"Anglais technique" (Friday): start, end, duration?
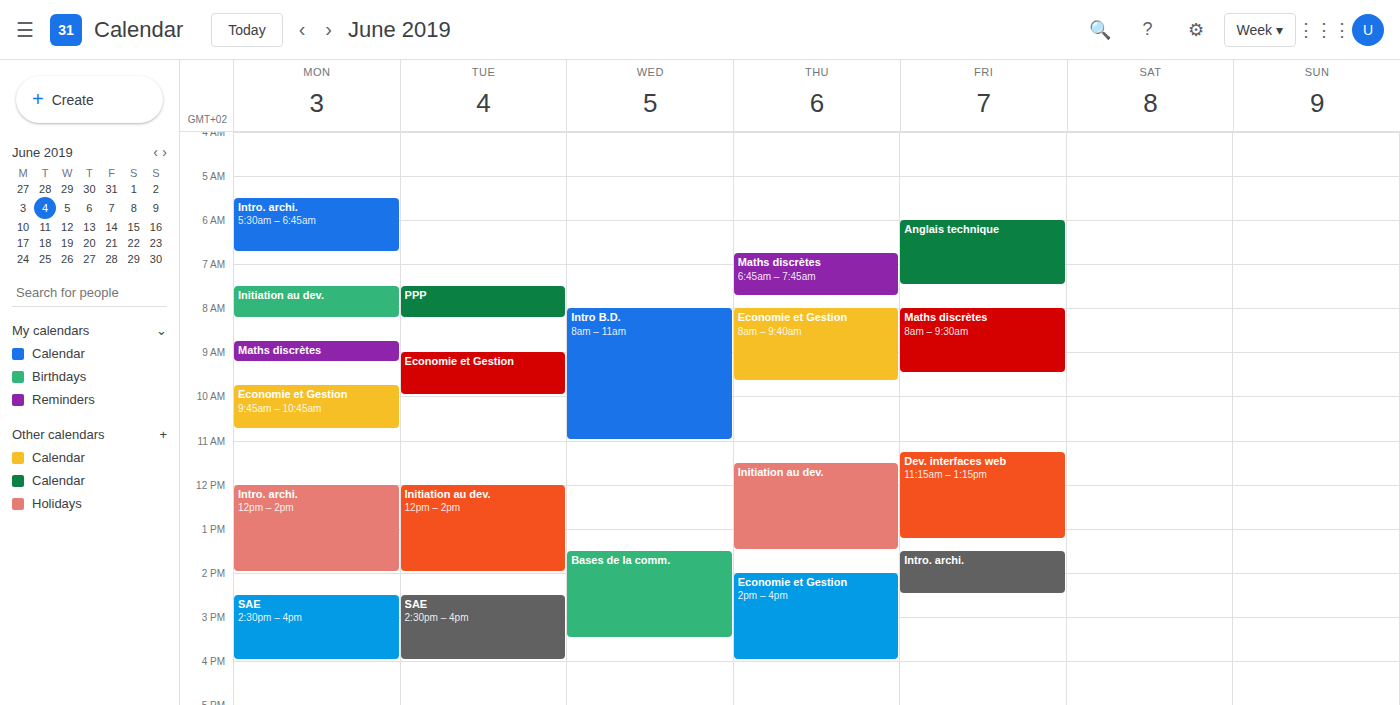
06:00 to 07:30, 1 hour 30 minutes